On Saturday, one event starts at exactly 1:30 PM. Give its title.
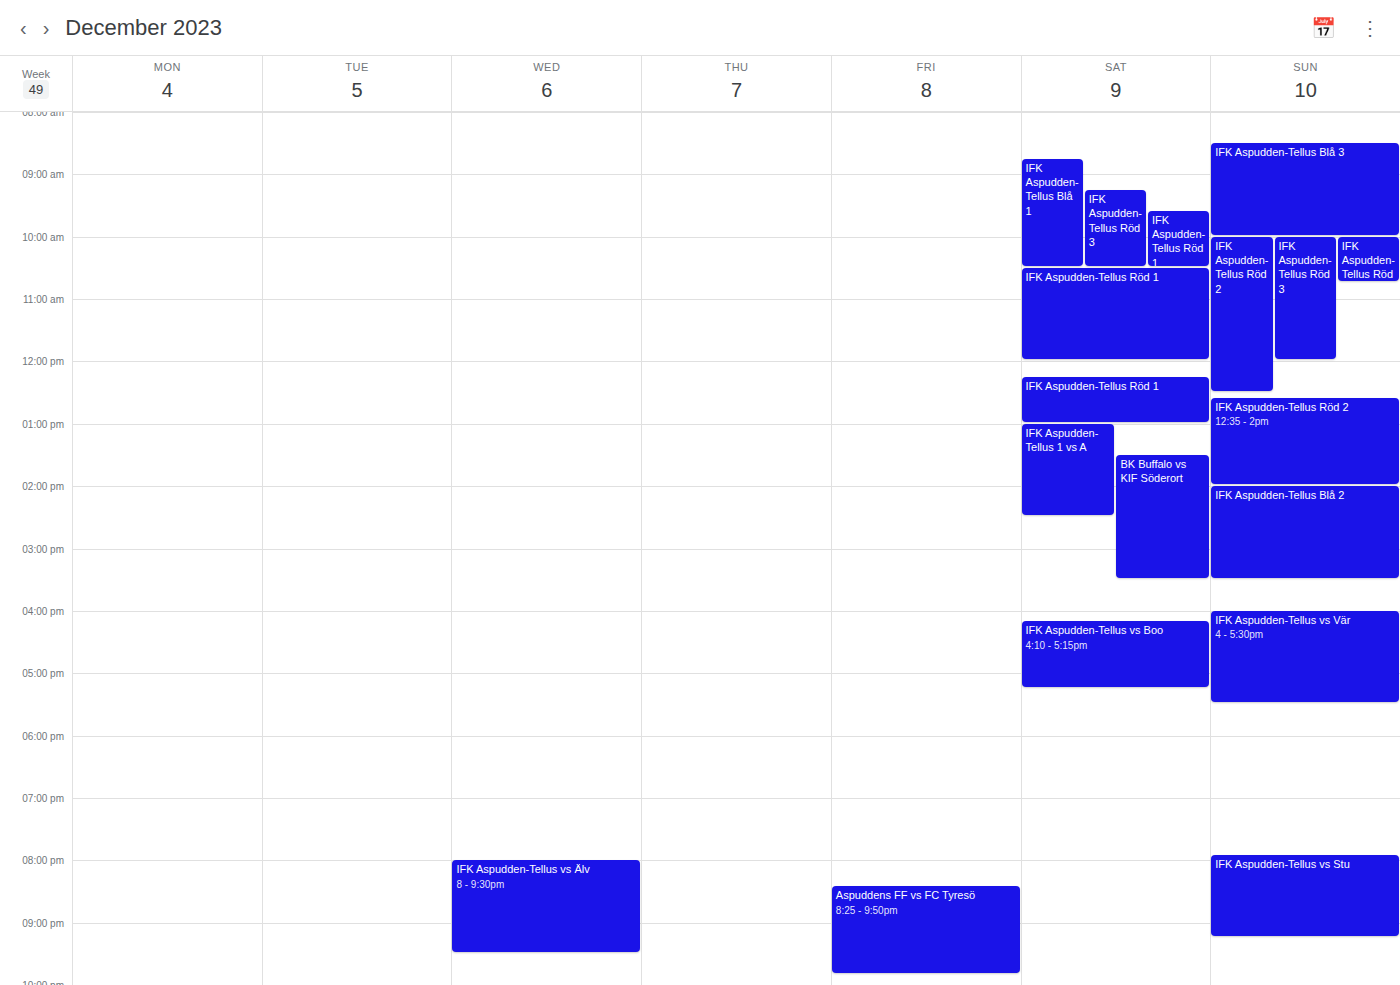
"BK Buffalo vs KIF Söderort"